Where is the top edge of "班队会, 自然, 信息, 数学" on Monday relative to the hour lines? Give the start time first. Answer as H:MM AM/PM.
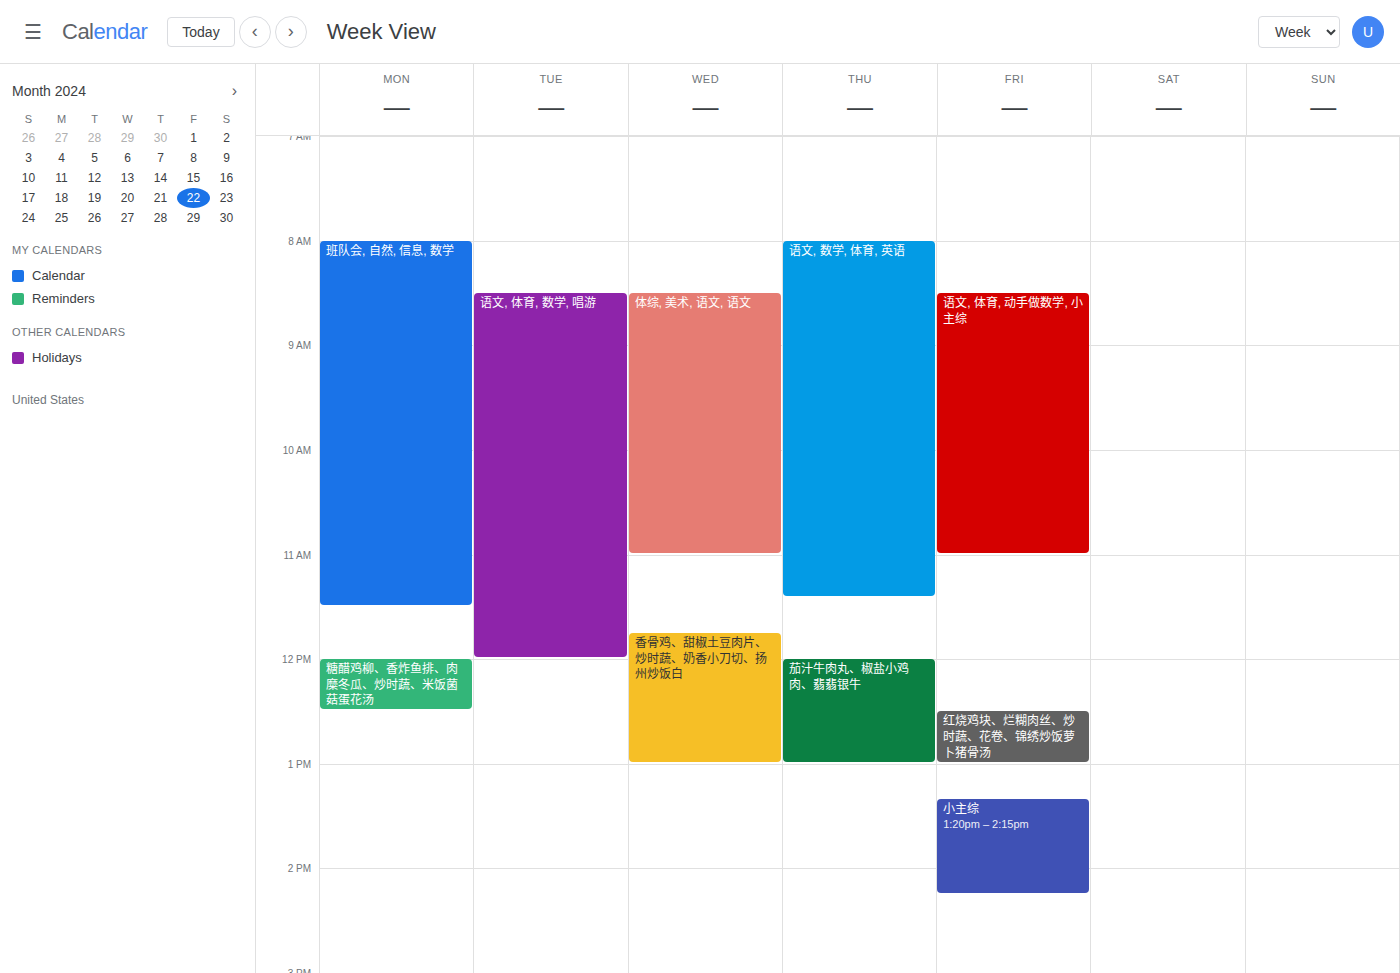
8:00 AM -- exactly on the 8 AM line.